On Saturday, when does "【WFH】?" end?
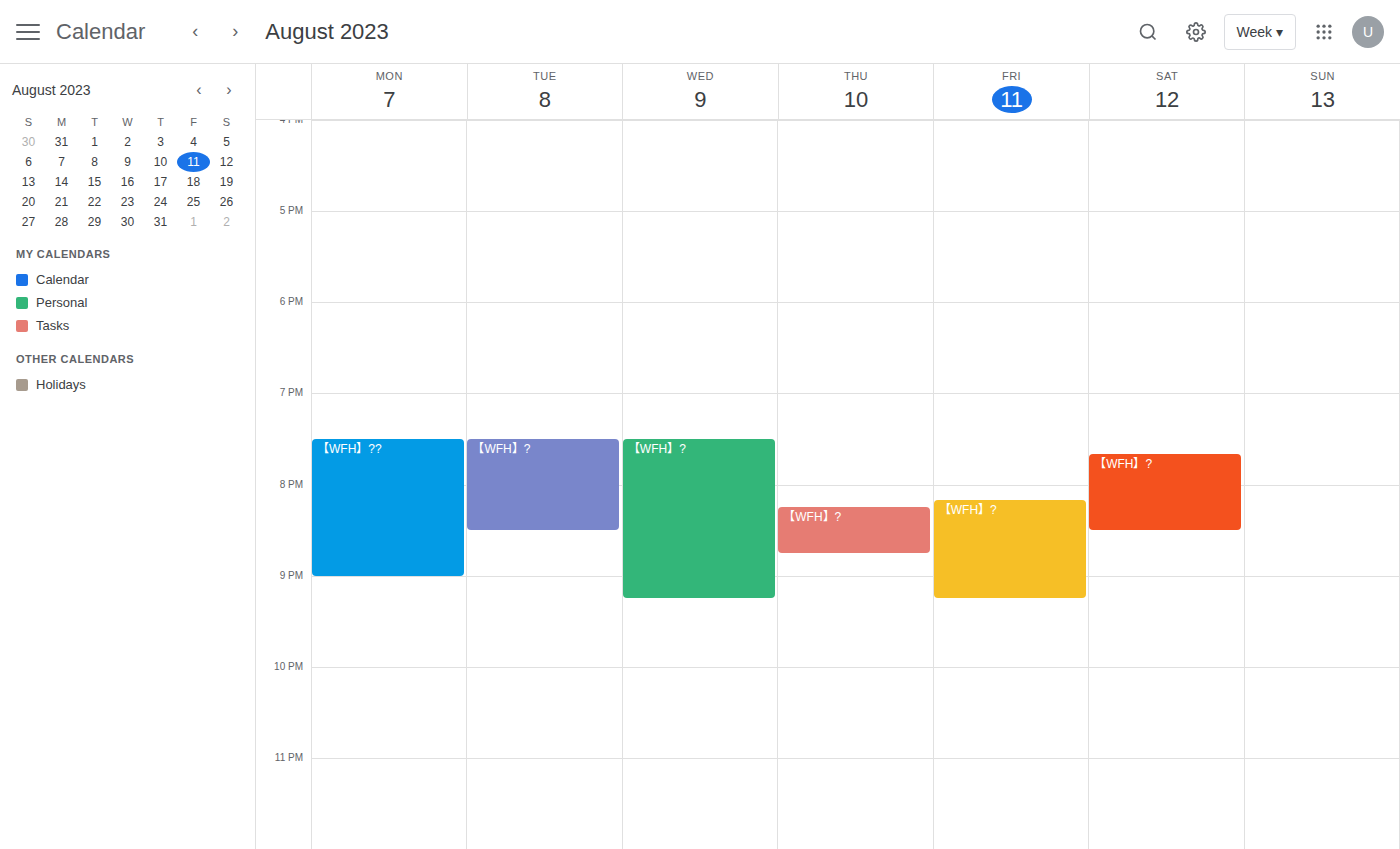
8:30 PM